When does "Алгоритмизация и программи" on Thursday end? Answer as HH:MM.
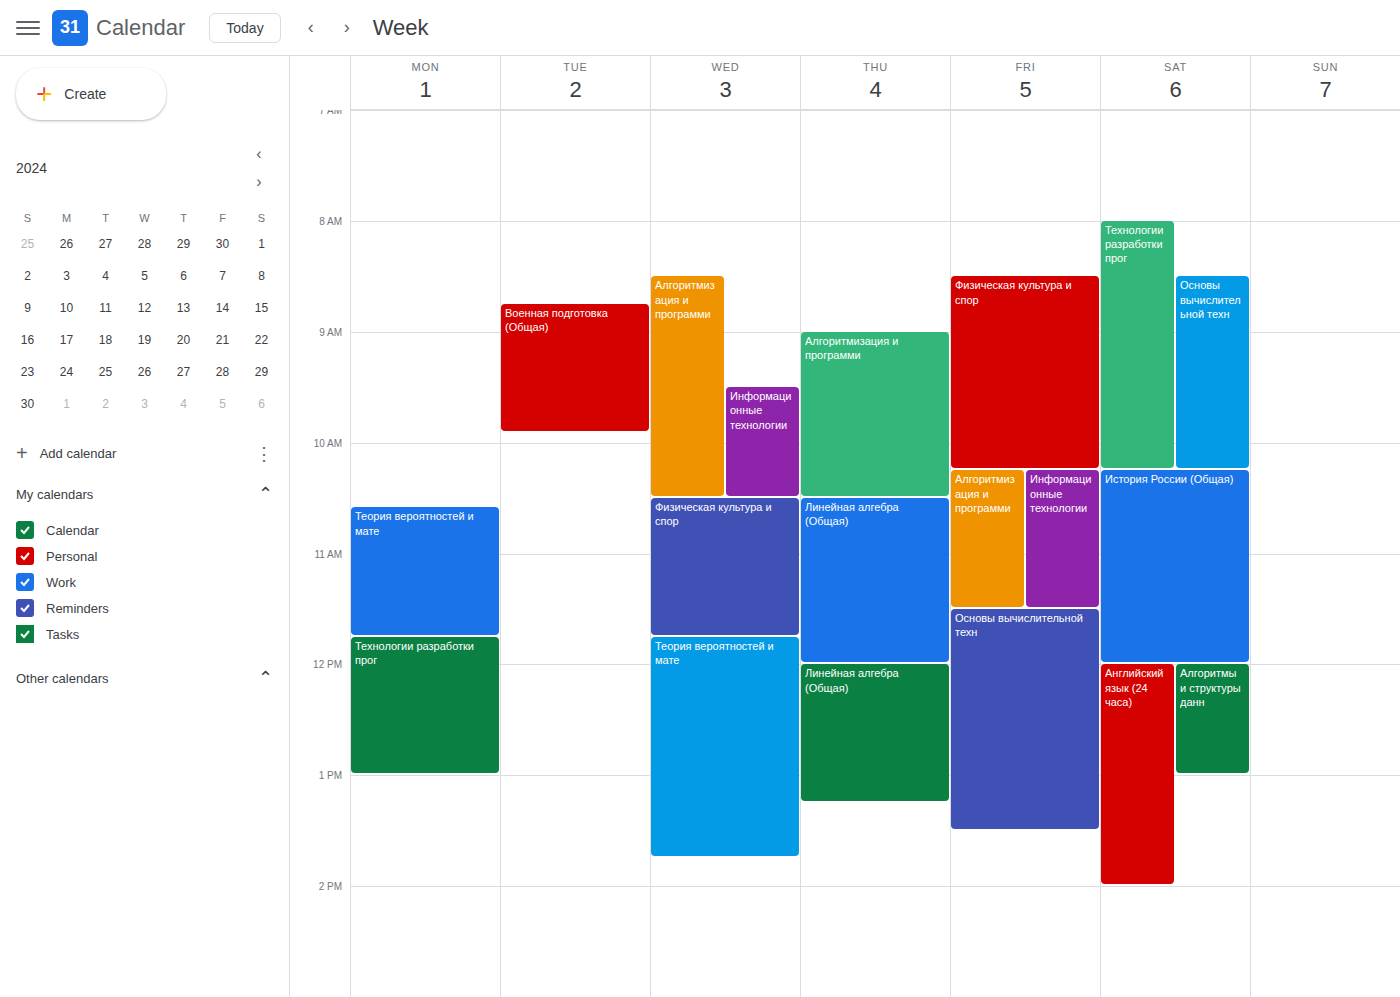
10:30